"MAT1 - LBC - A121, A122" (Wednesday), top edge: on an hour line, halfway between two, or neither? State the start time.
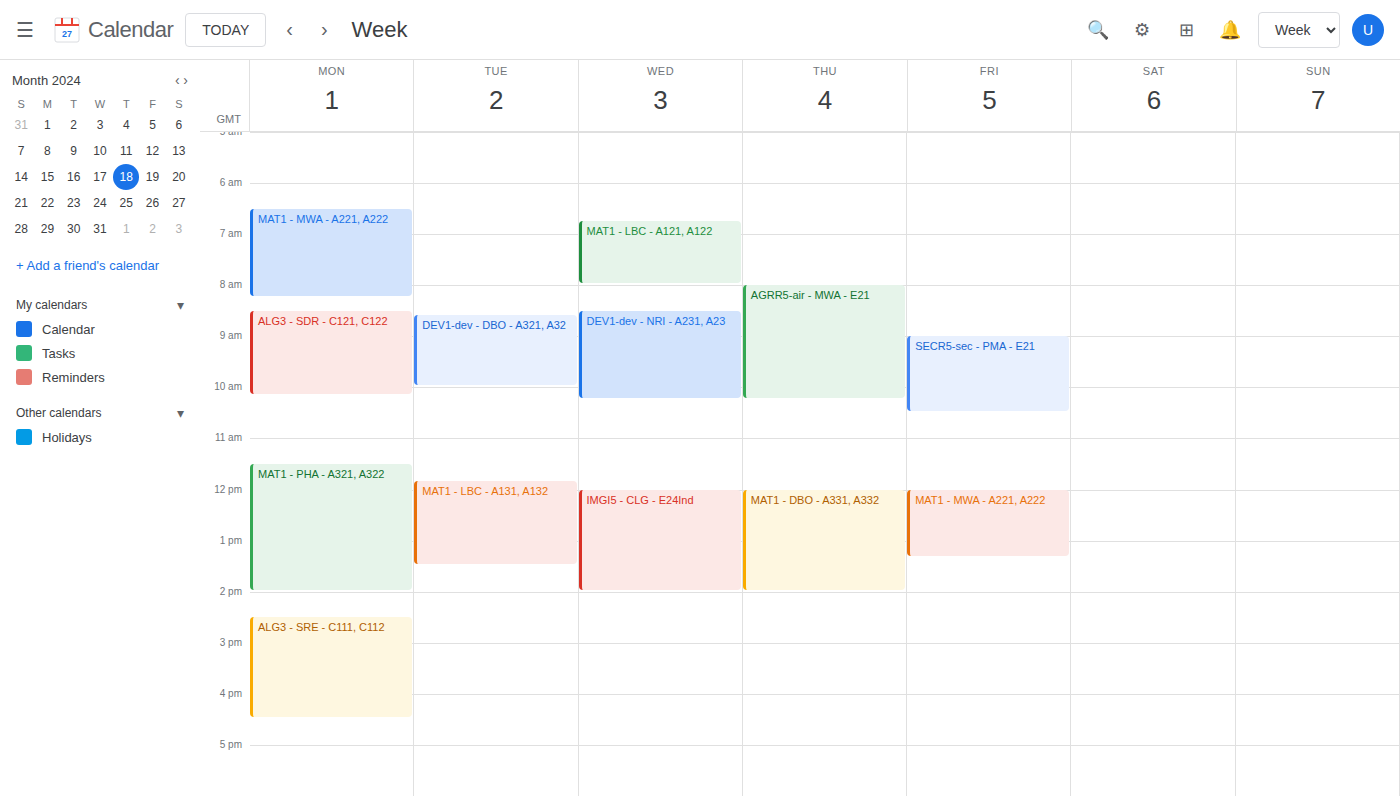
6:45 AM -- neither: three quarters of the way from the 6 AM line to the 7 AM line.